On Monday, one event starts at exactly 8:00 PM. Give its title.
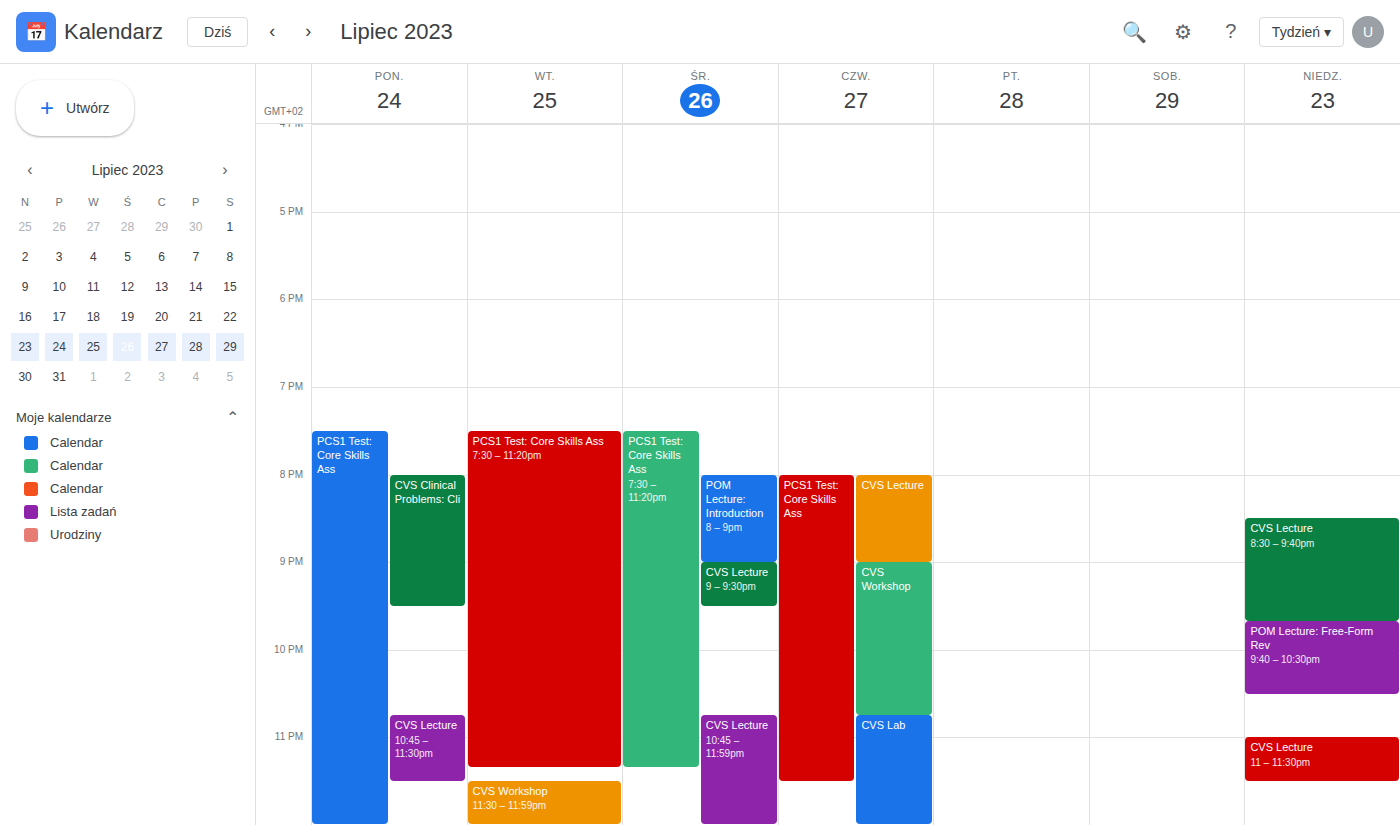
"CVS Clinical Problems: Cli"